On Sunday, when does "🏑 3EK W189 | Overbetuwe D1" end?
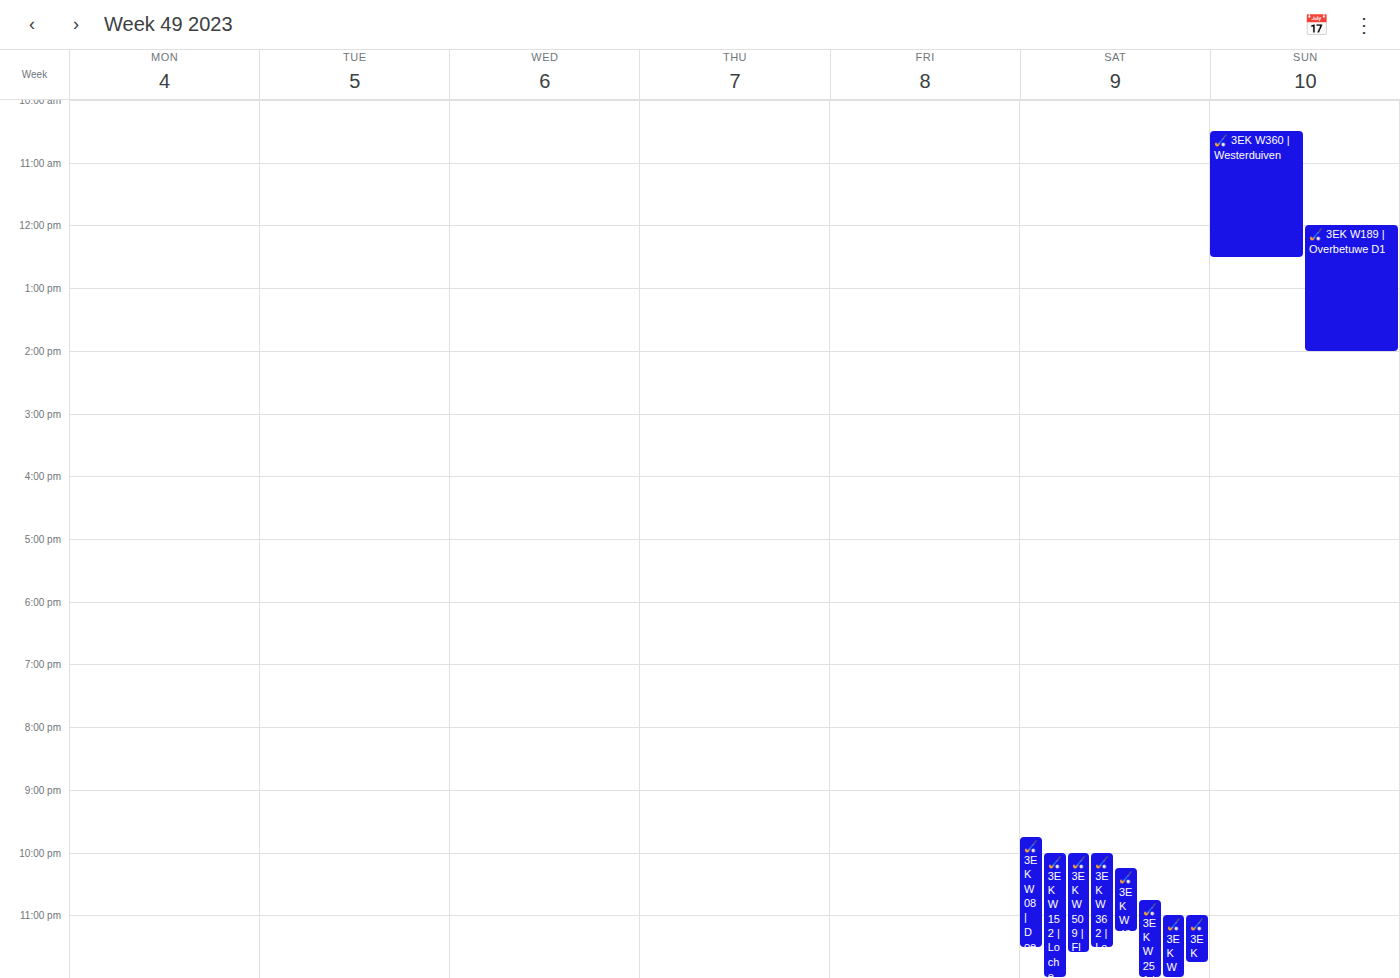
2:00 PM